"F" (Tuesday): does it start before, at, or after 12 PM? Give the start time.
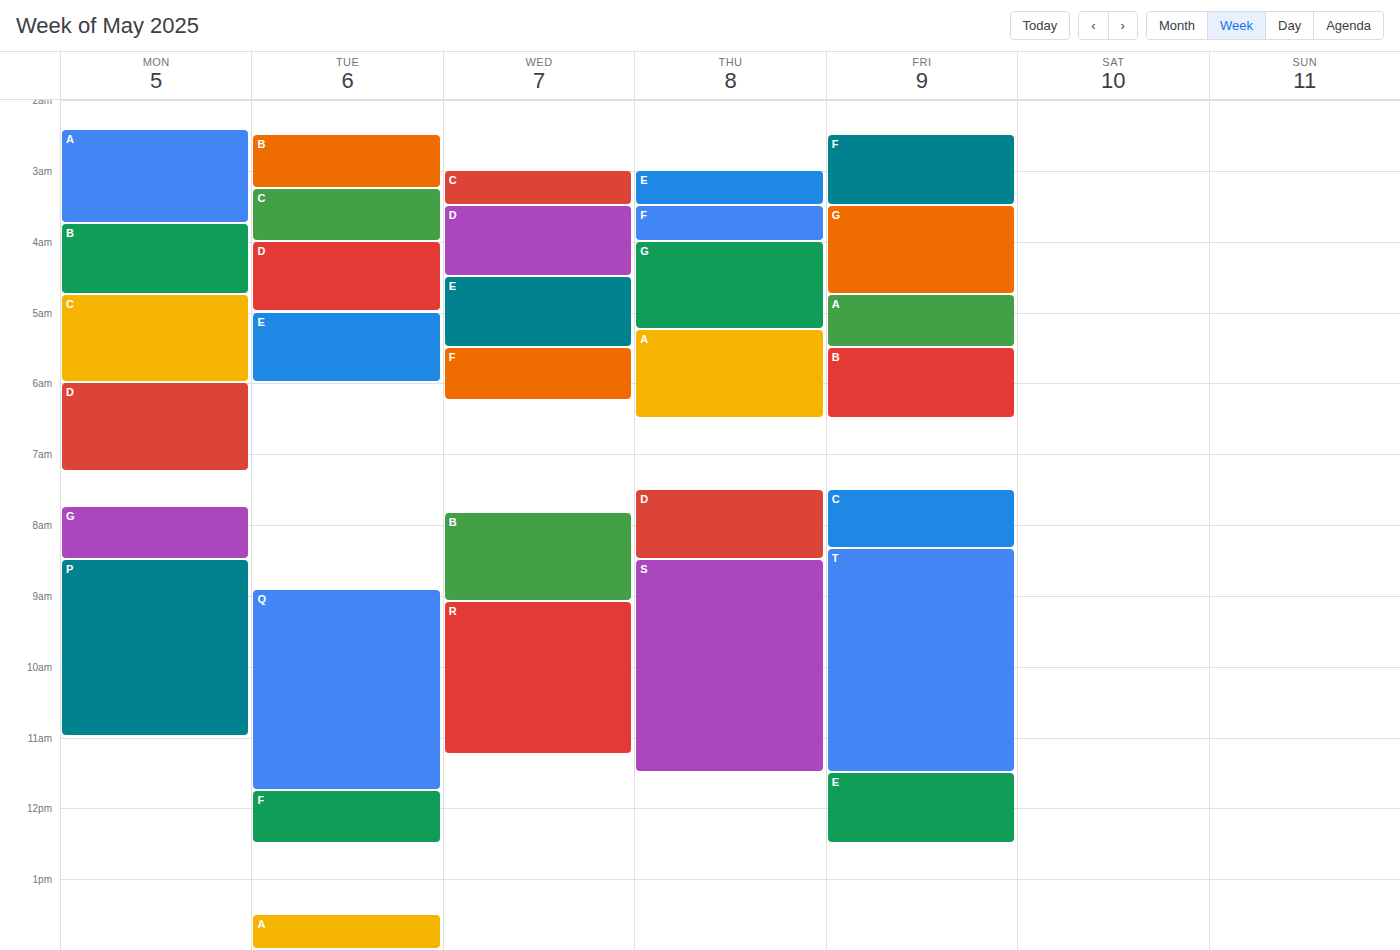
11:45 AM -- before 12 PM, 15 minutes above the 12 PM line.